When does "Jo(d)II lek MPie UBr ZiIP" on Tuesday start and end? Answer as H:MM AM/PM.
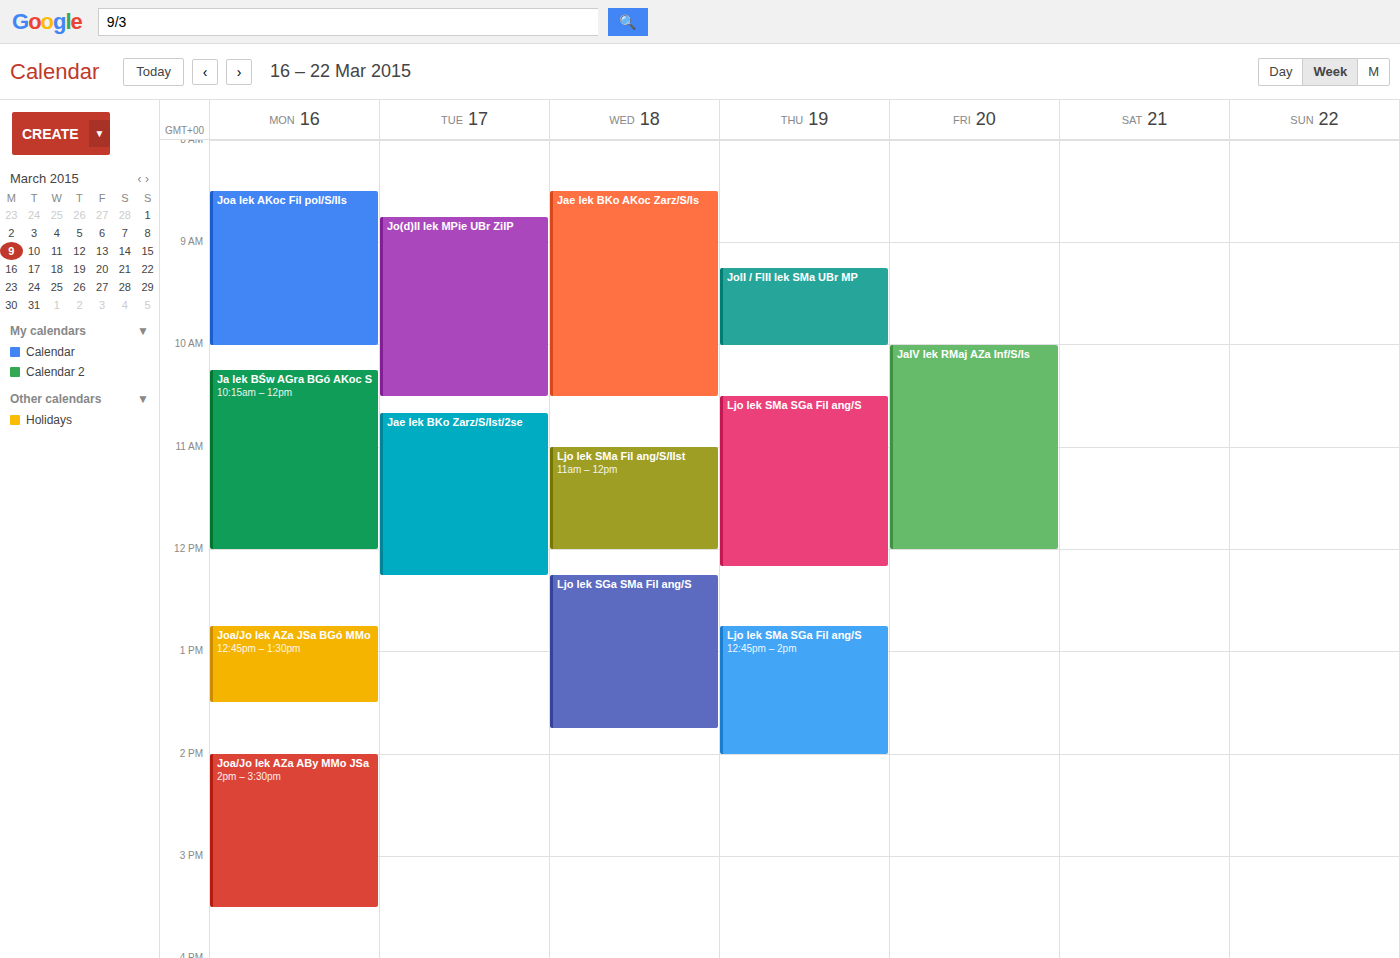
8:45 AM to 10:30 AM